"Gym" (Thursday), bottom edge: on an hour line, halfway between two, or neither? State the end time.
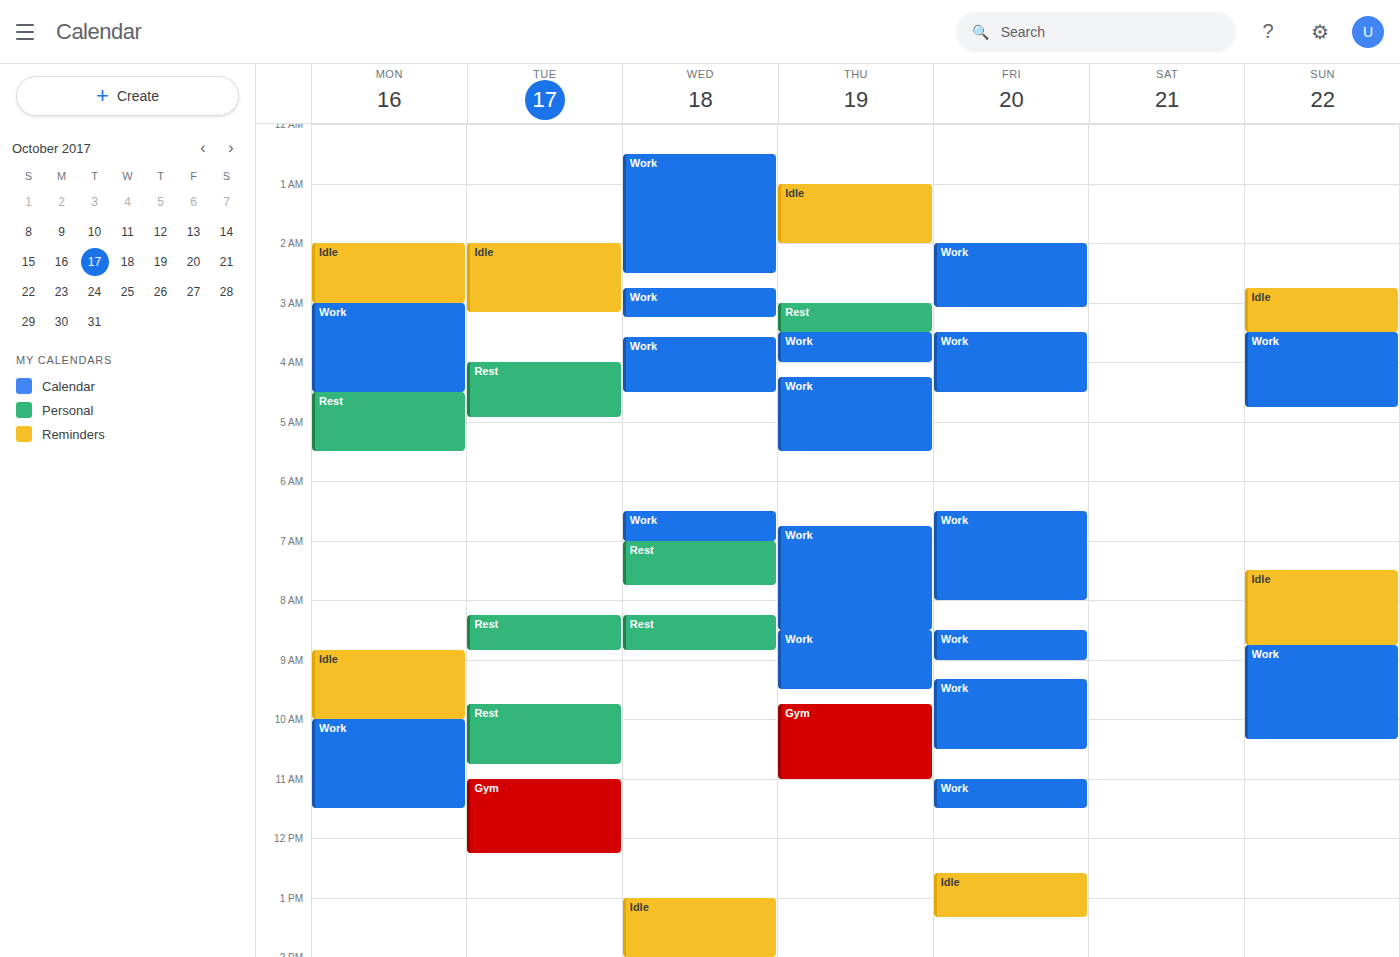
11:00 AM -- exactly on the 11 AM line.